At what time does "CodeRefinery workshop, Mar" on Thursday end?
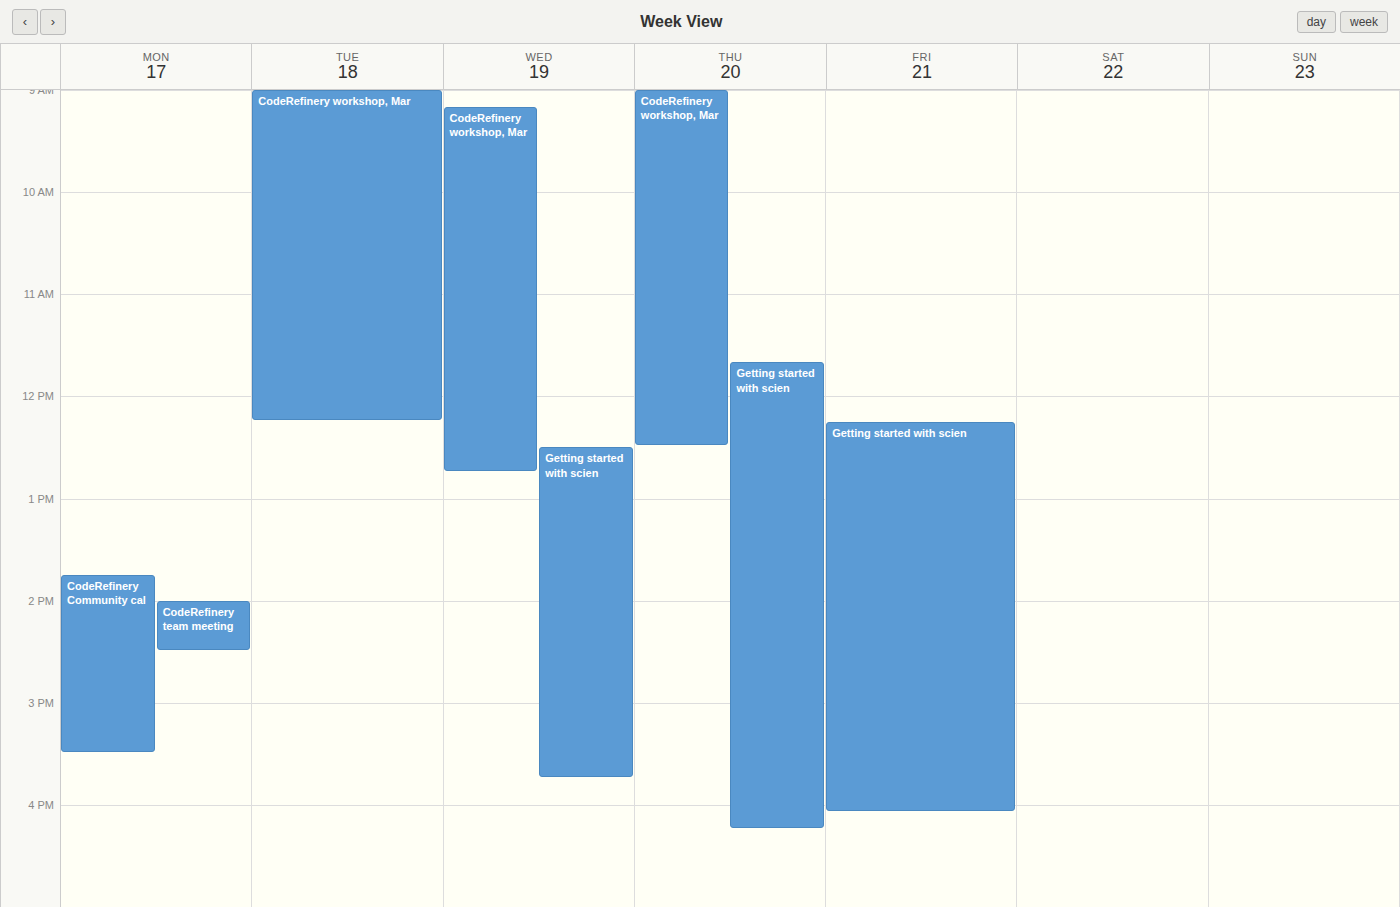
12:30 PM